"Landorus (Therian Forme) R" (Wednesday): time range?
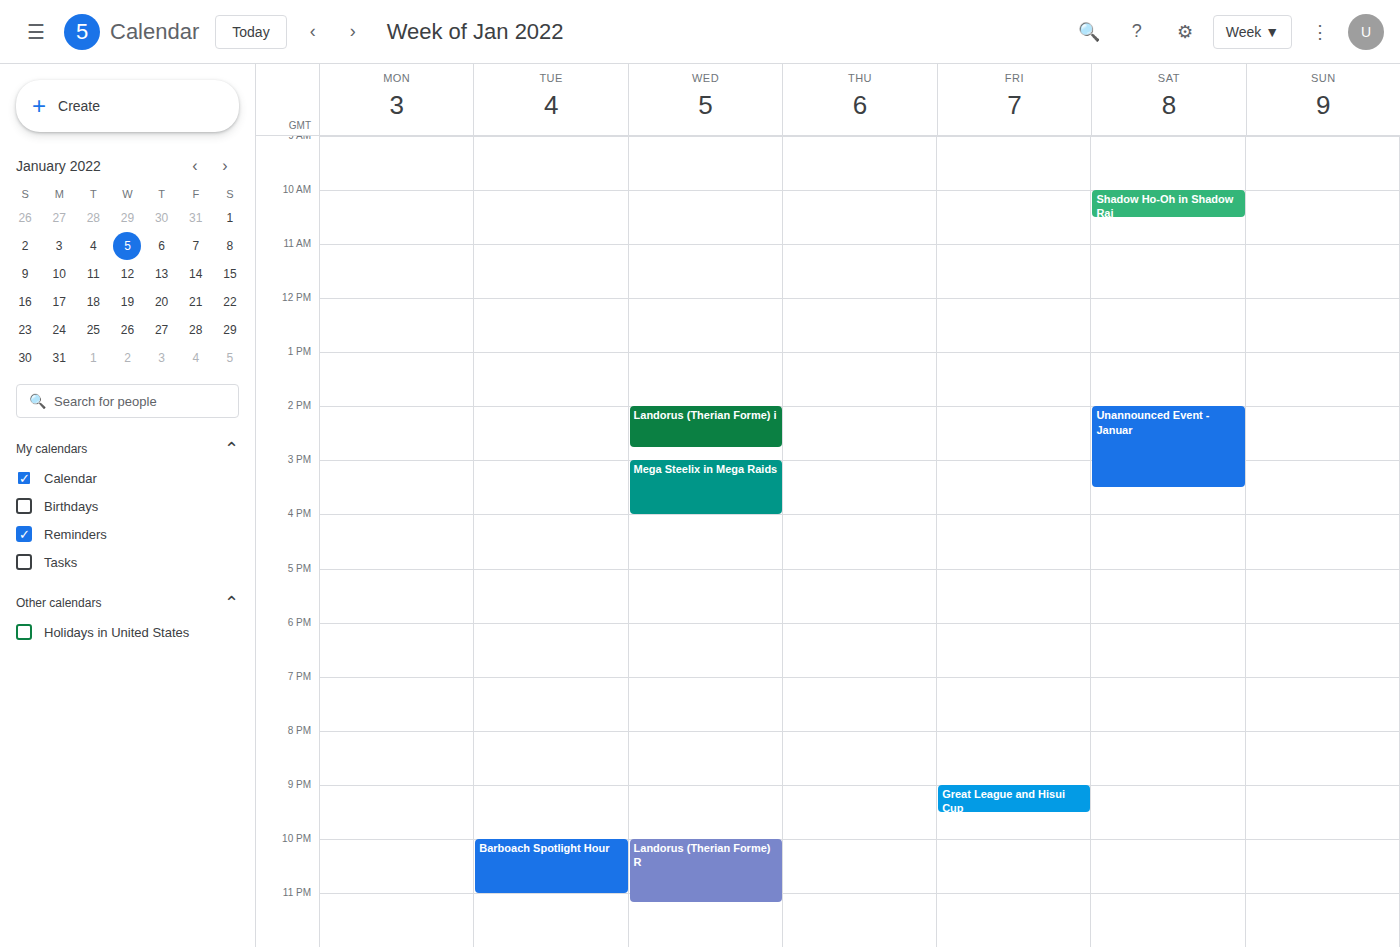
22:00 to 23:10